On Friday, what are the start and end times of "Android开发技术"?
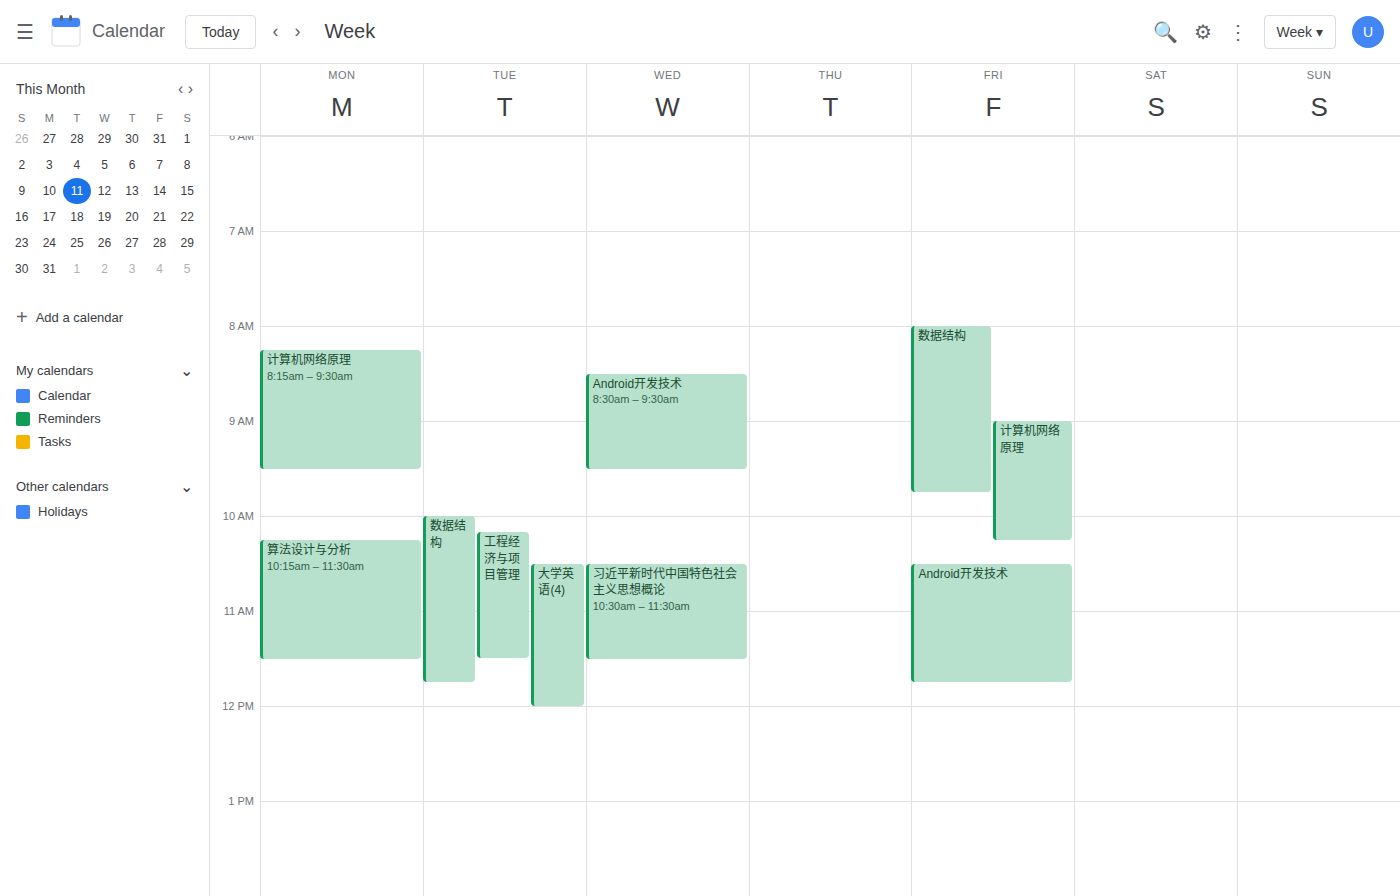
10:30 AM to 11:45 AM